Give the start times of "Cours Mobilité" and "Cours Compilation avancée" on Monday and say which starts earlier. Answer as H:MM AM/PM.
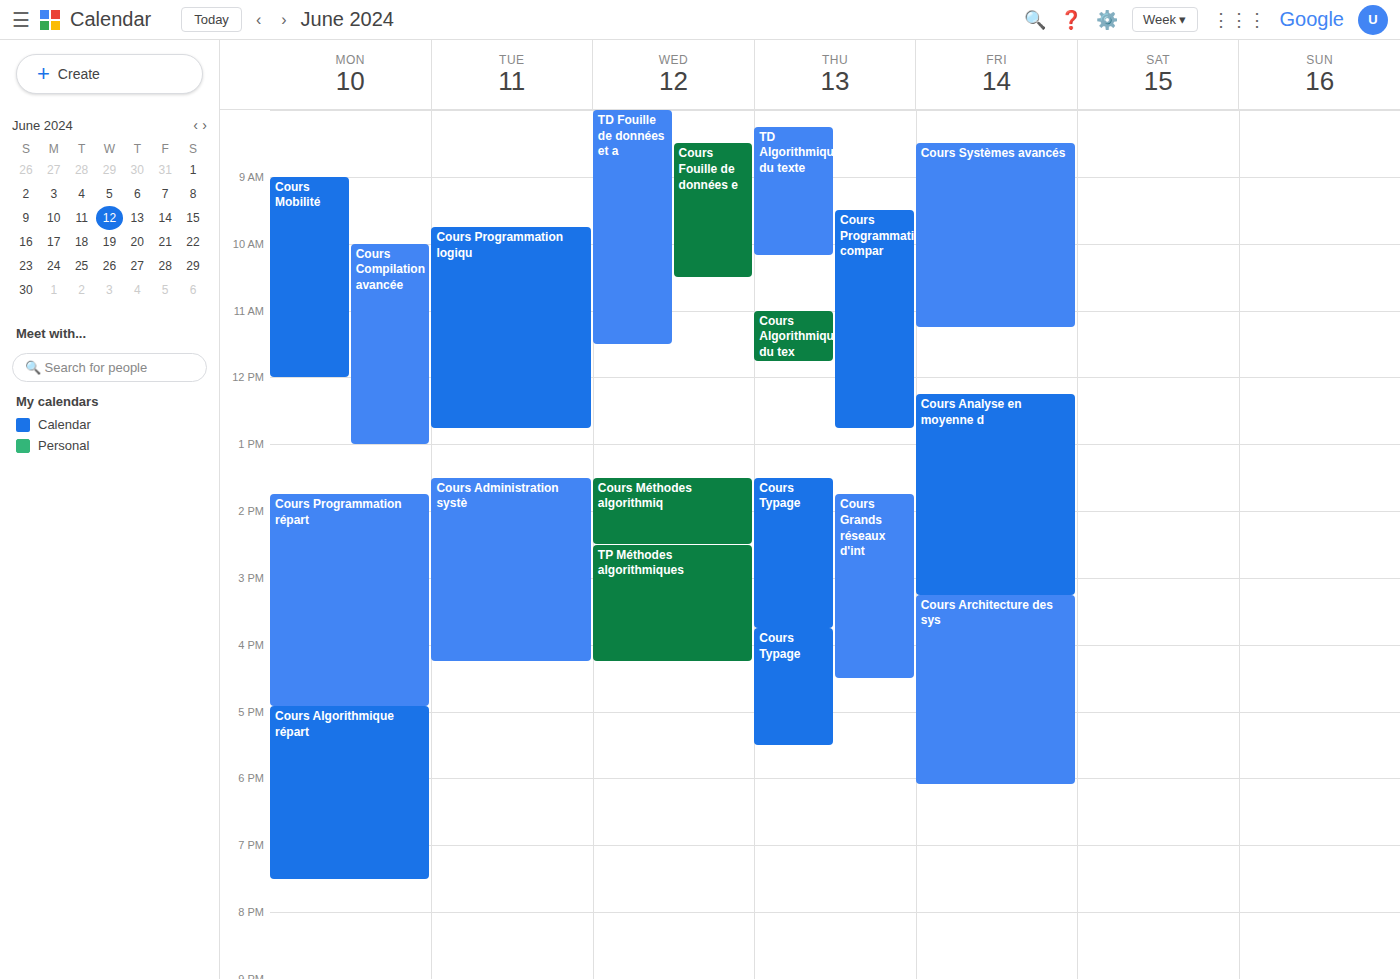
"Cours Mobilité" 9:00 AM; "Cours Compilation avancée" 10:00 AM.